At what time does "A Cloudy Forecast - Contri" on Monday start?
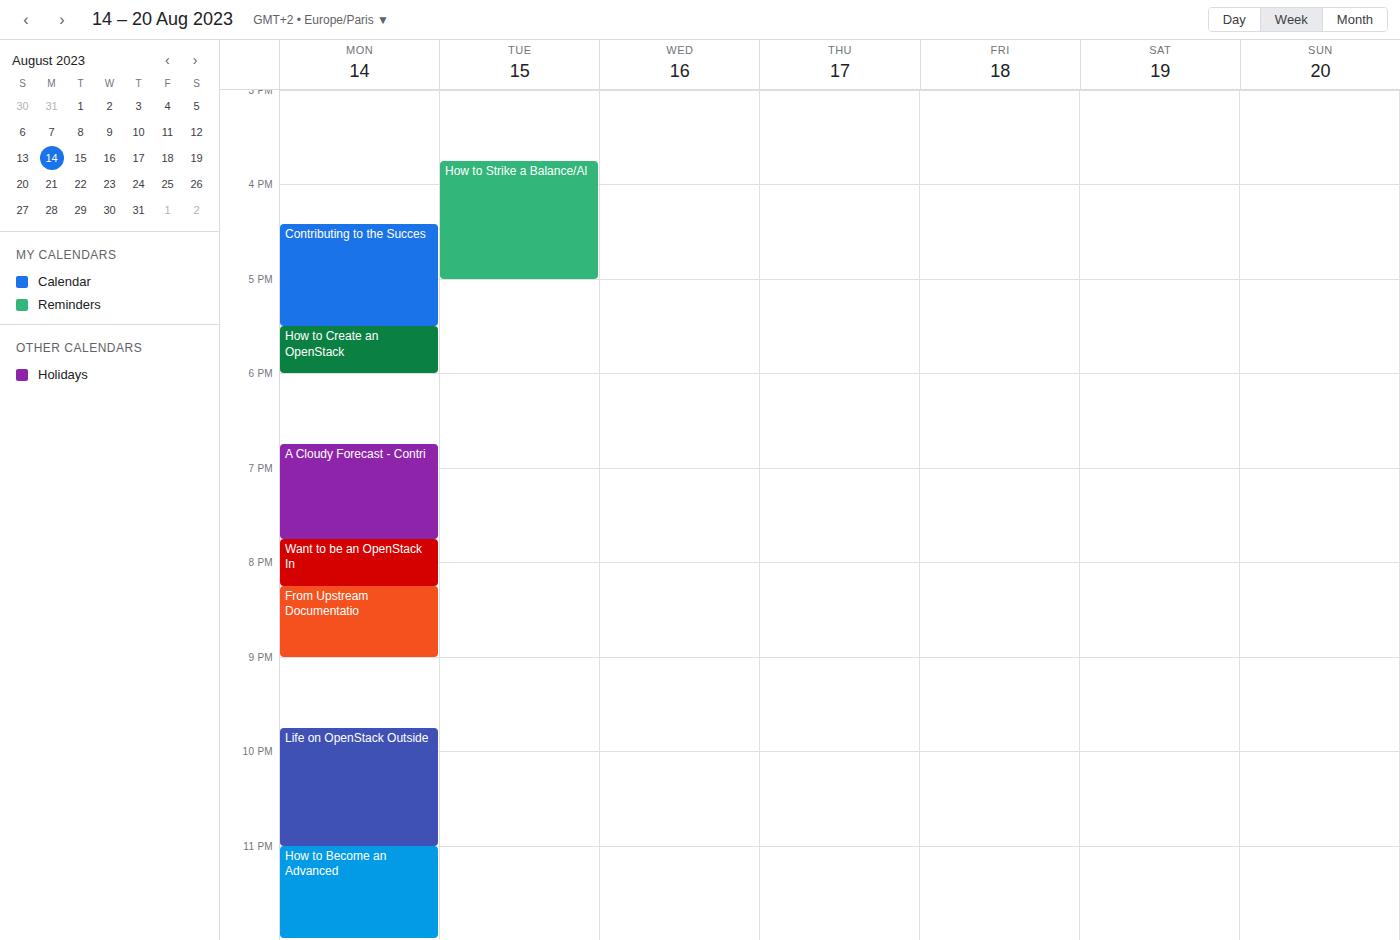
6:45 PM